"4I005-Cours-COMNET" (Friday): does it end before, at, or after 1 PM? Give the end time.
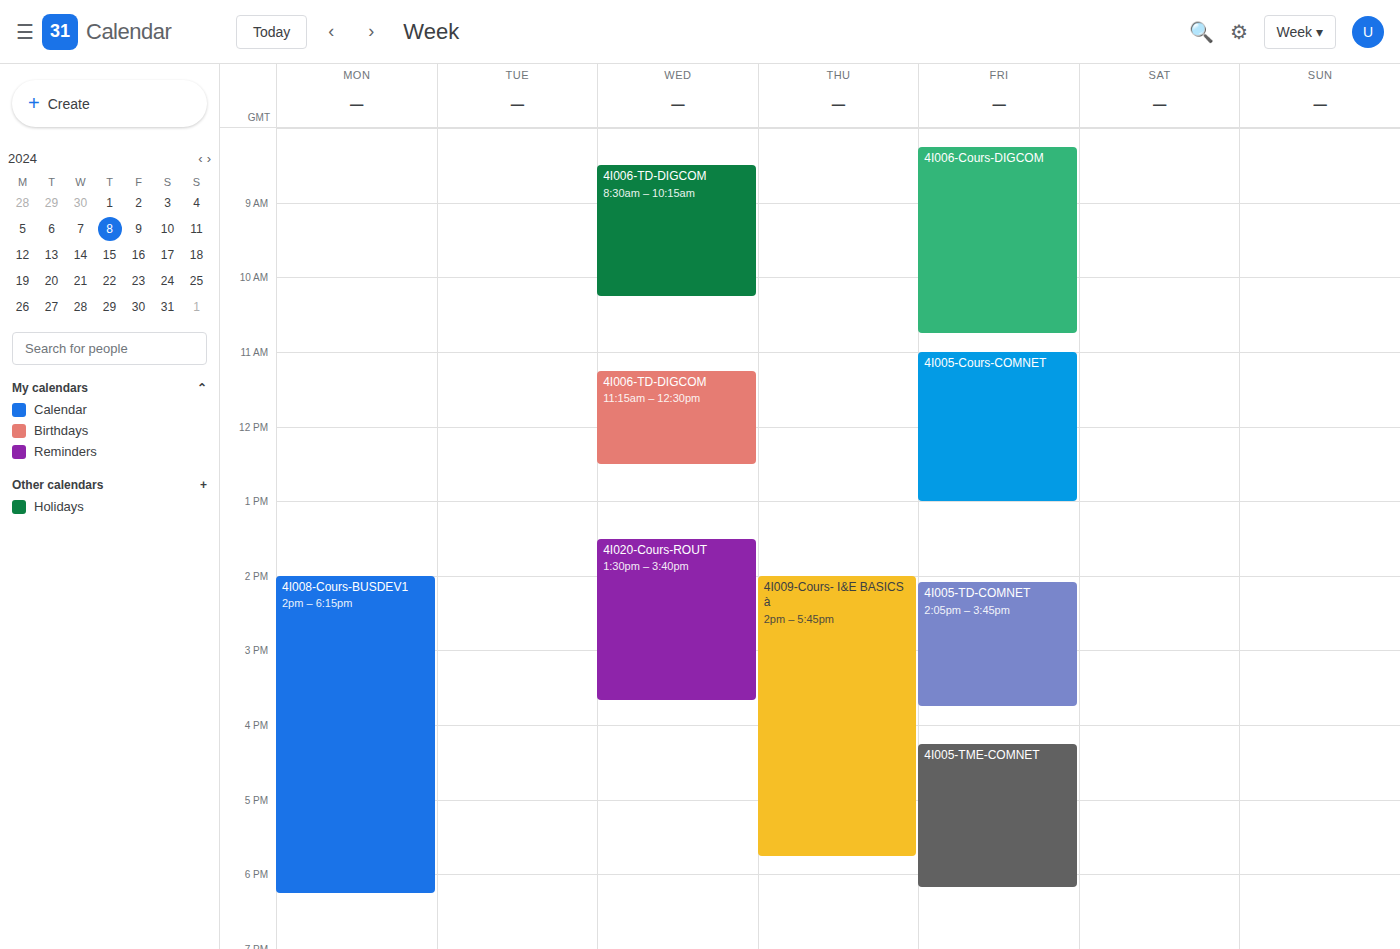
1:00 PM -- exactly at 1 PM, on the 1 PM line.